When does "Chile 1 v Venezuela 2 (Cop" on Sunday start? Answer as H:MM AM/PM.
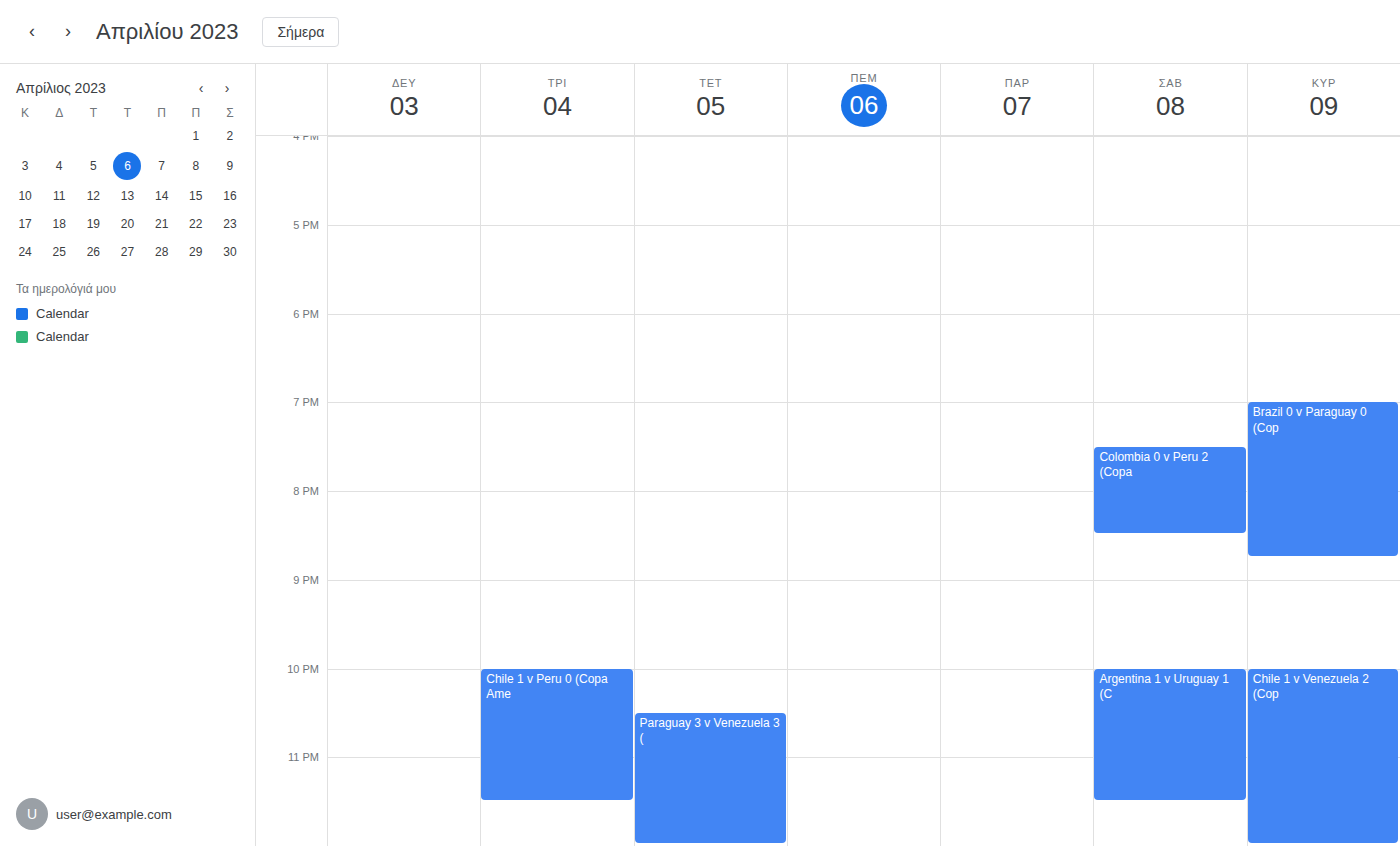
10:00 PM